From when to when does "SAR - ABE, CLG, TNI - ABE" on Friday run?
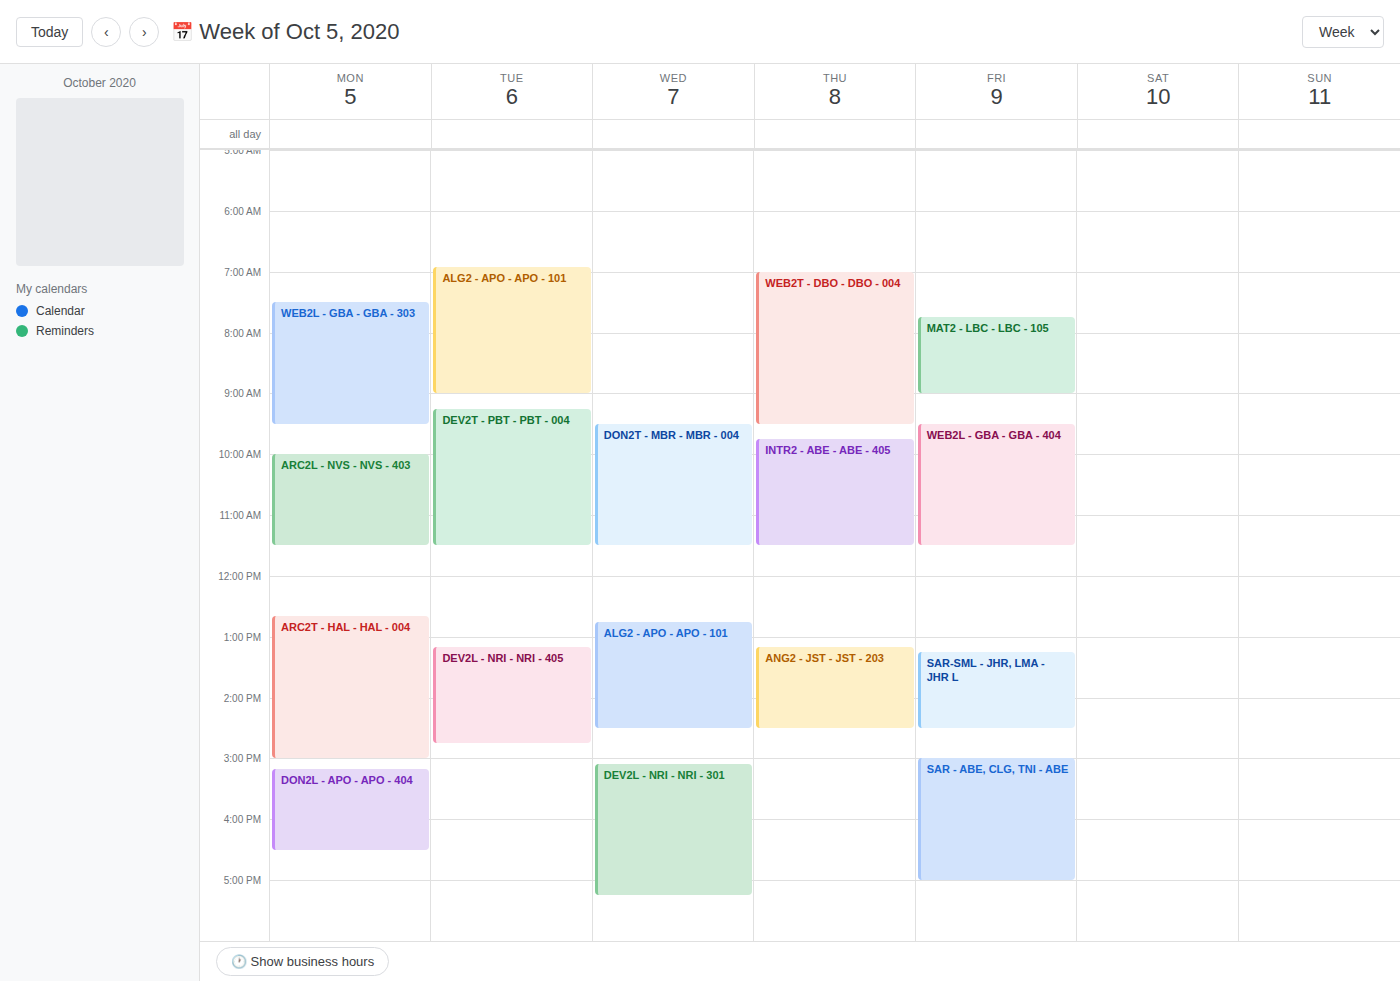
15:00 to 17:00